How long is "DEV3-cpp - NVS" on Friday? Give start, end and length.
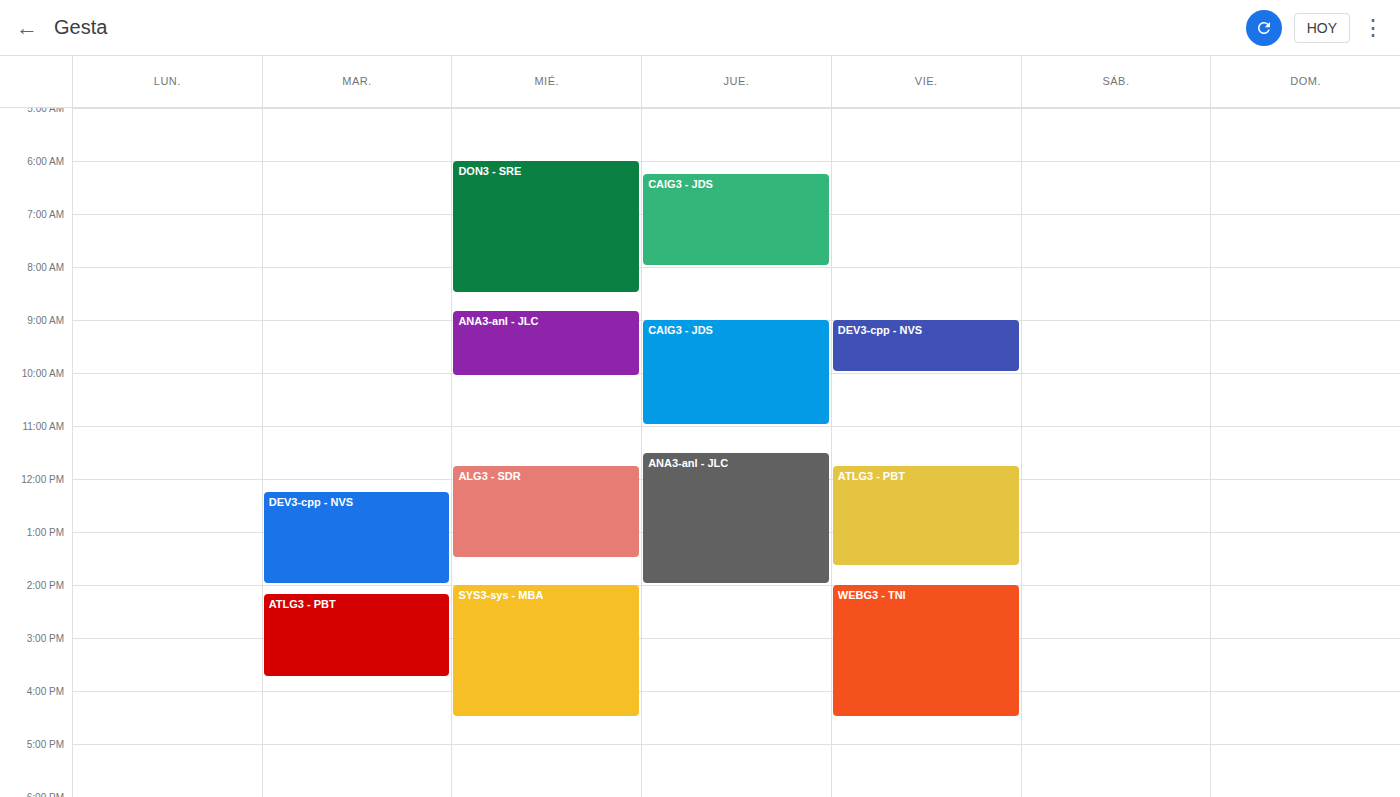
9:00 AM to 10:00 AM, 1 hour